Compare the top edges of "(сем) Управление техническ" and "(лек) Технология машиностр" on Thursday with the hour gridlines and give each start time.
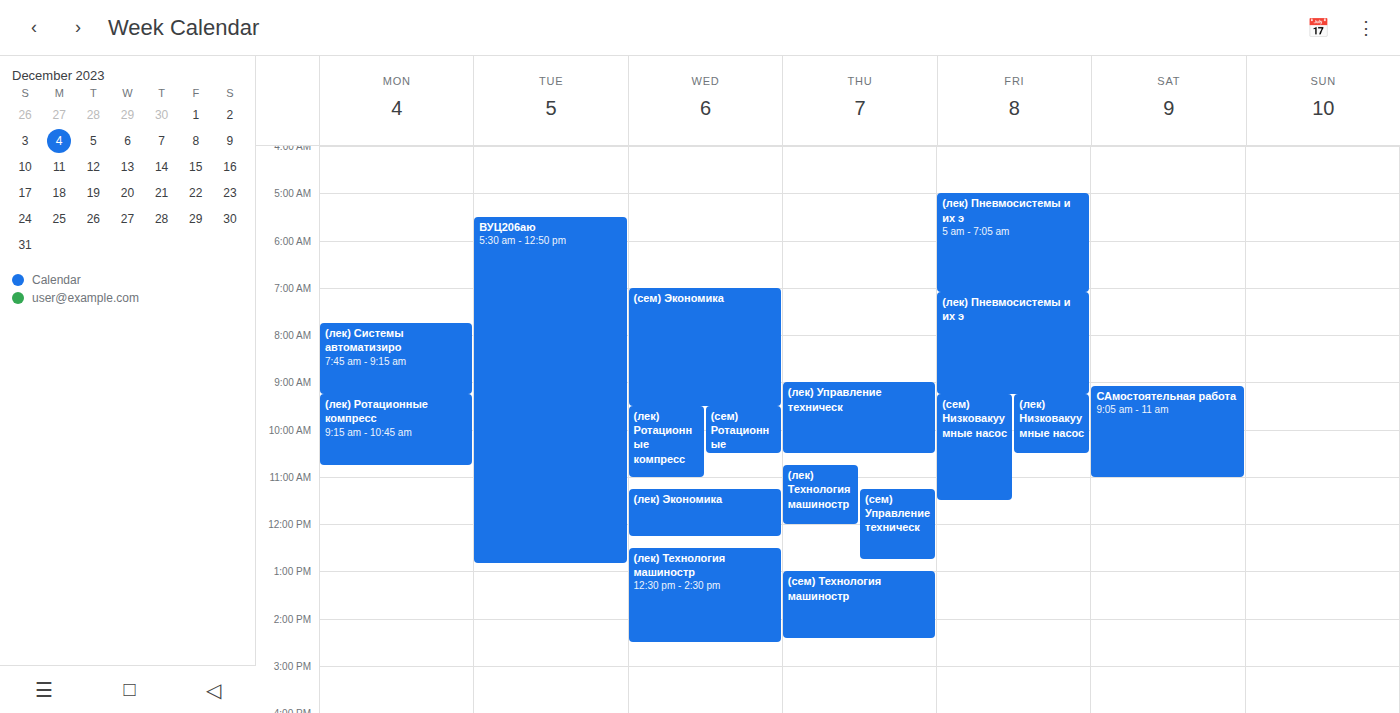
"(сем) Управление техническ": 11:15 AM, neither: a quarter of the way from the 11 AM line to the 12 PM line. "(лек) Технология машиностр": 10:45 AM, neither: three quarters of the way from the 10 AM line to the 11 AM line.